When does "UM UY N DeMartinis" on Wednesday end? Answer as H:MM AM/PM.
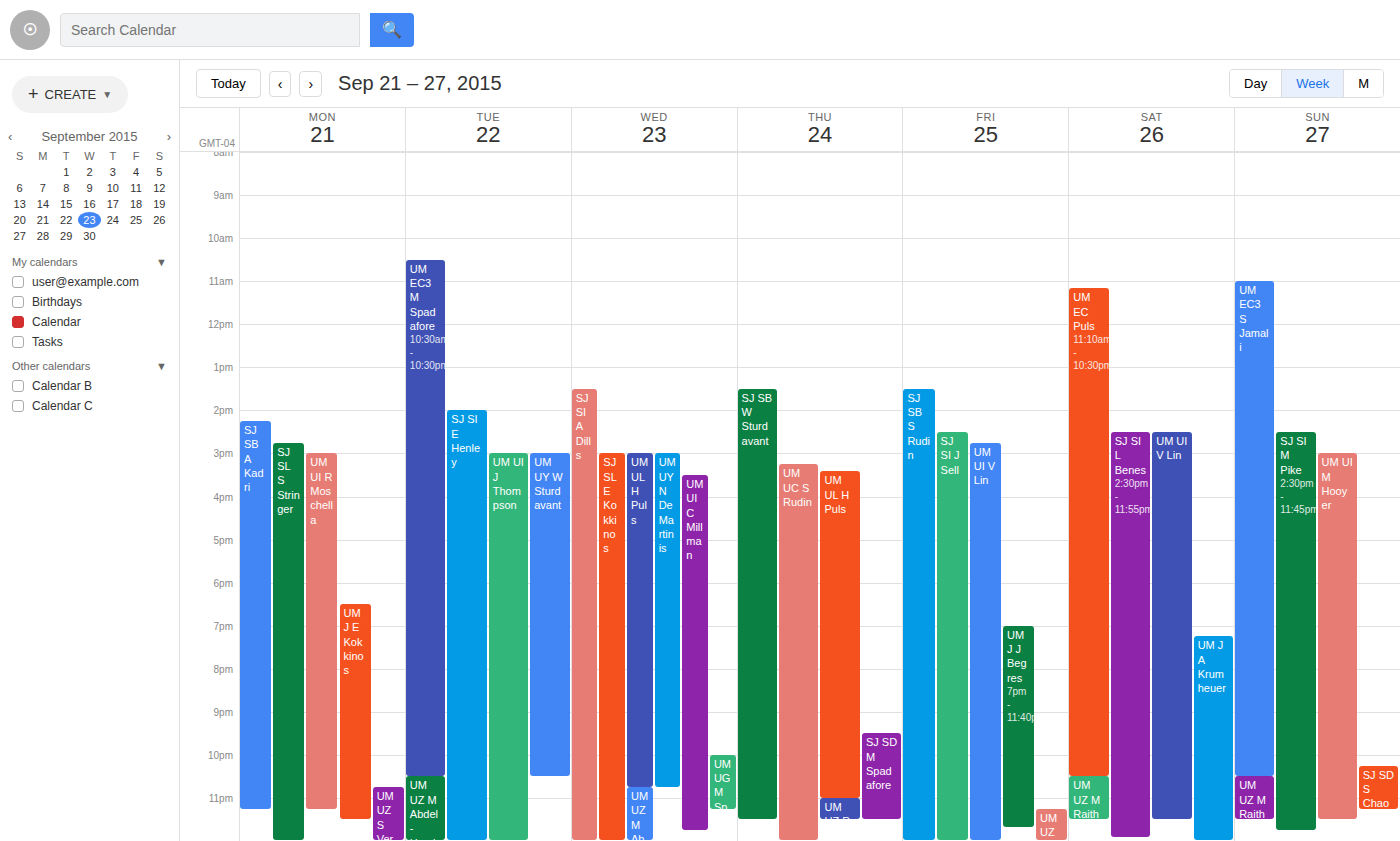
10:45 PM